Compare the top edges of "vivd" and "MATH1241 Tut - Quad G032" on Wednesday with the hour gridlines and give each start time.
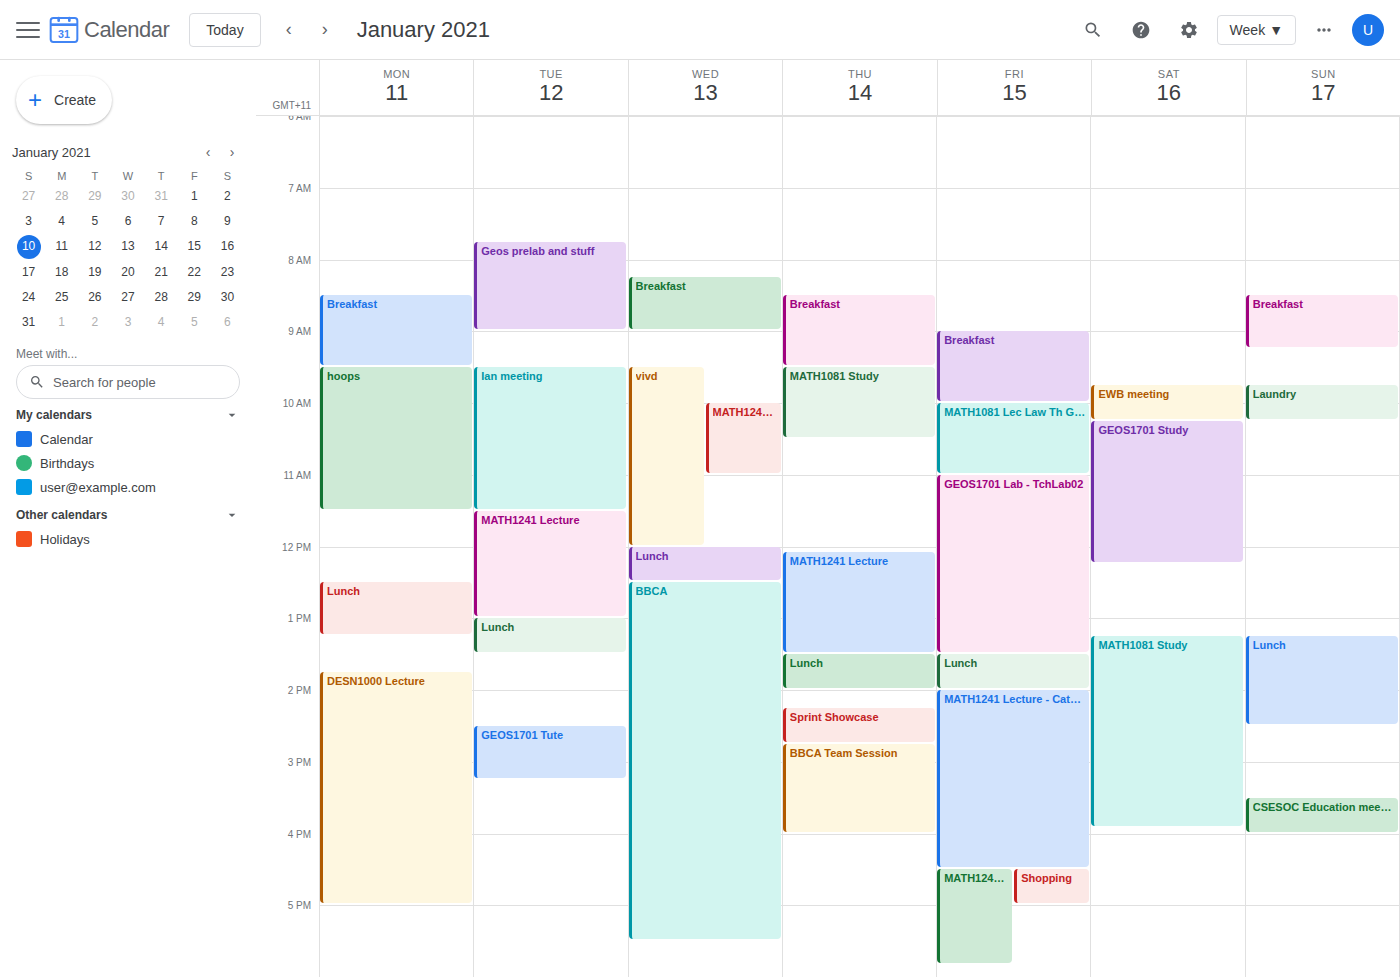
"vivd": 9:30 AM, halfway between the 9 AM and 10 AM lines. "MATH1241 Tut - Quad G032": 10:00 AM, exactly on the 10 AM line.